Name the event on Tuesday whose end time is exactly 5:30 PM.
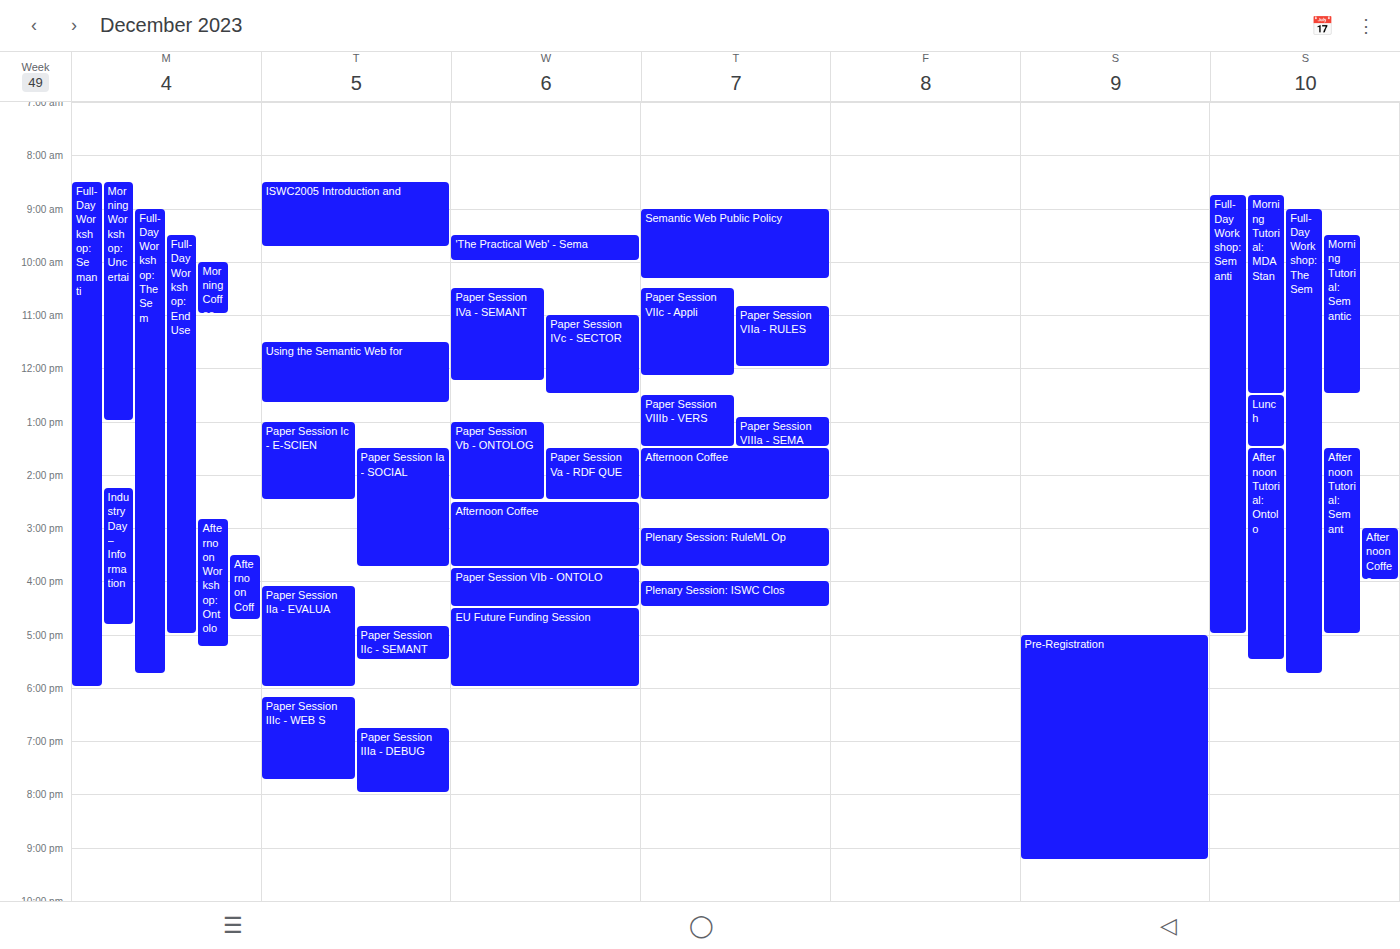
"Paper Session IIc - SEMANT"